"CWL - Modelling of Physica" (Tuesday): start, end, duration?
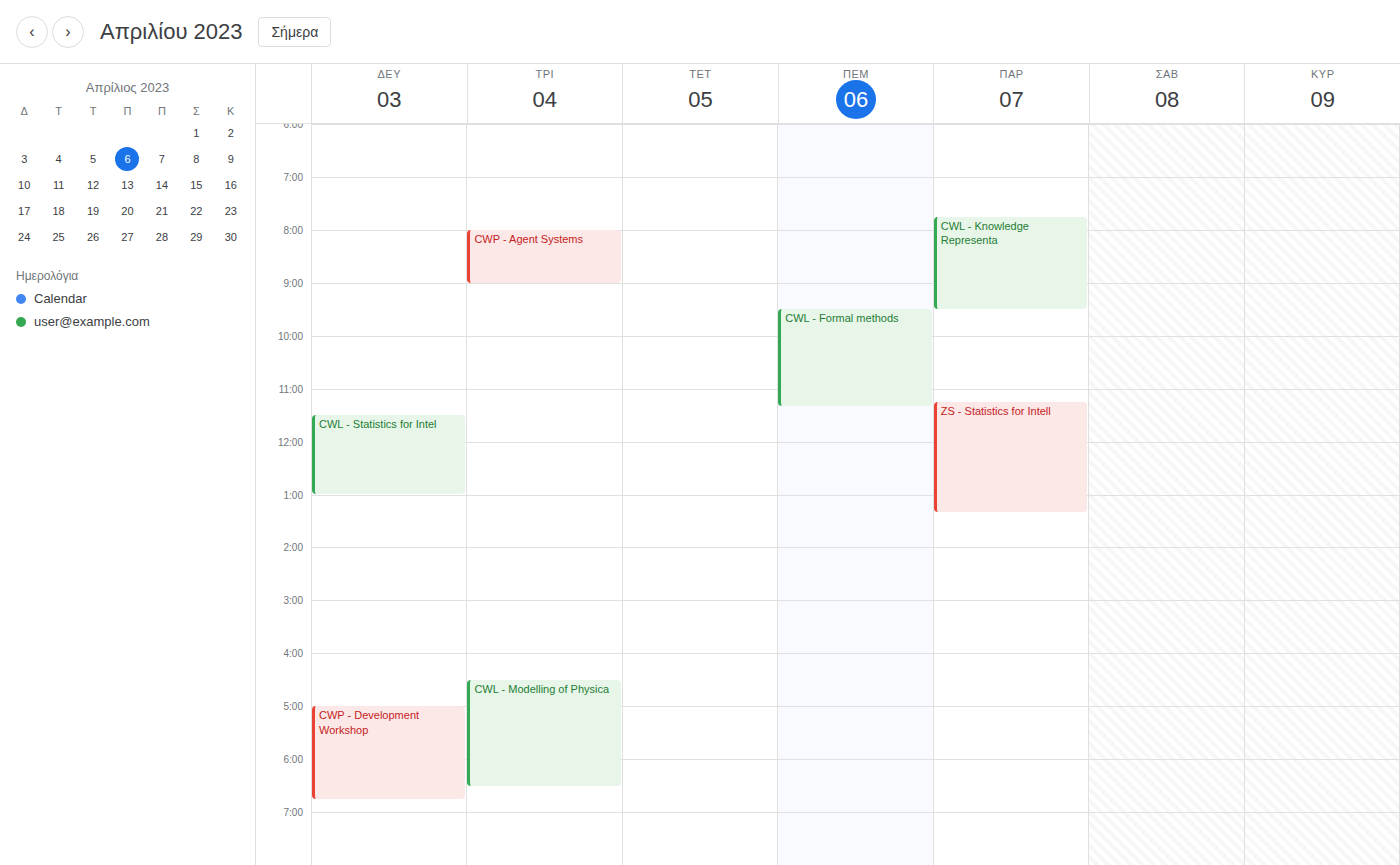
4:30 PM to 6:30 PM, 2 hours